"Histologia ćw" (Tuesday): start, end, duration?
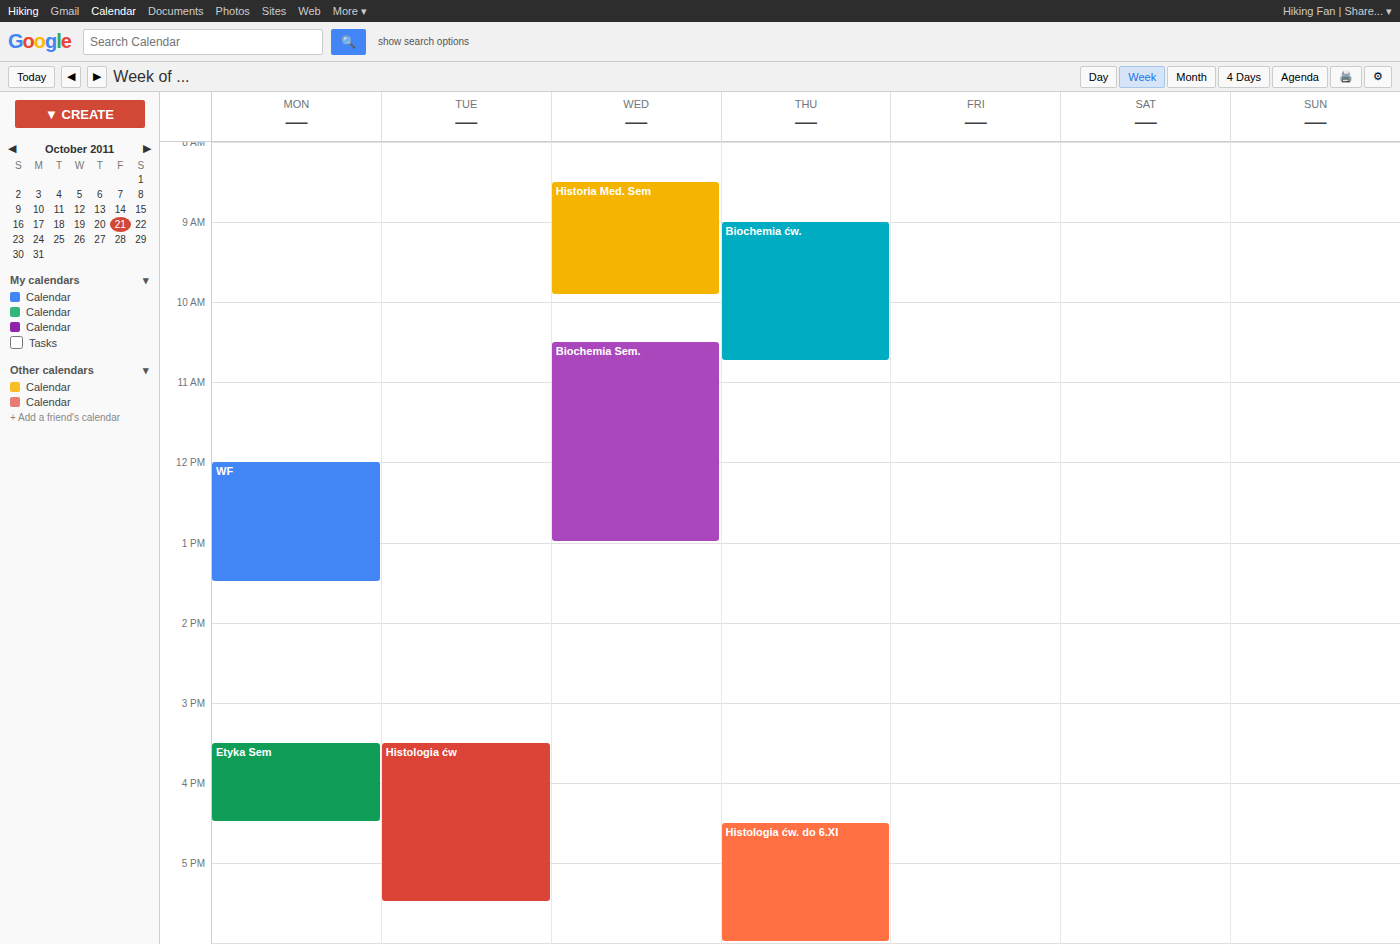
3:30 PM to 5:30 PM, 2 hours